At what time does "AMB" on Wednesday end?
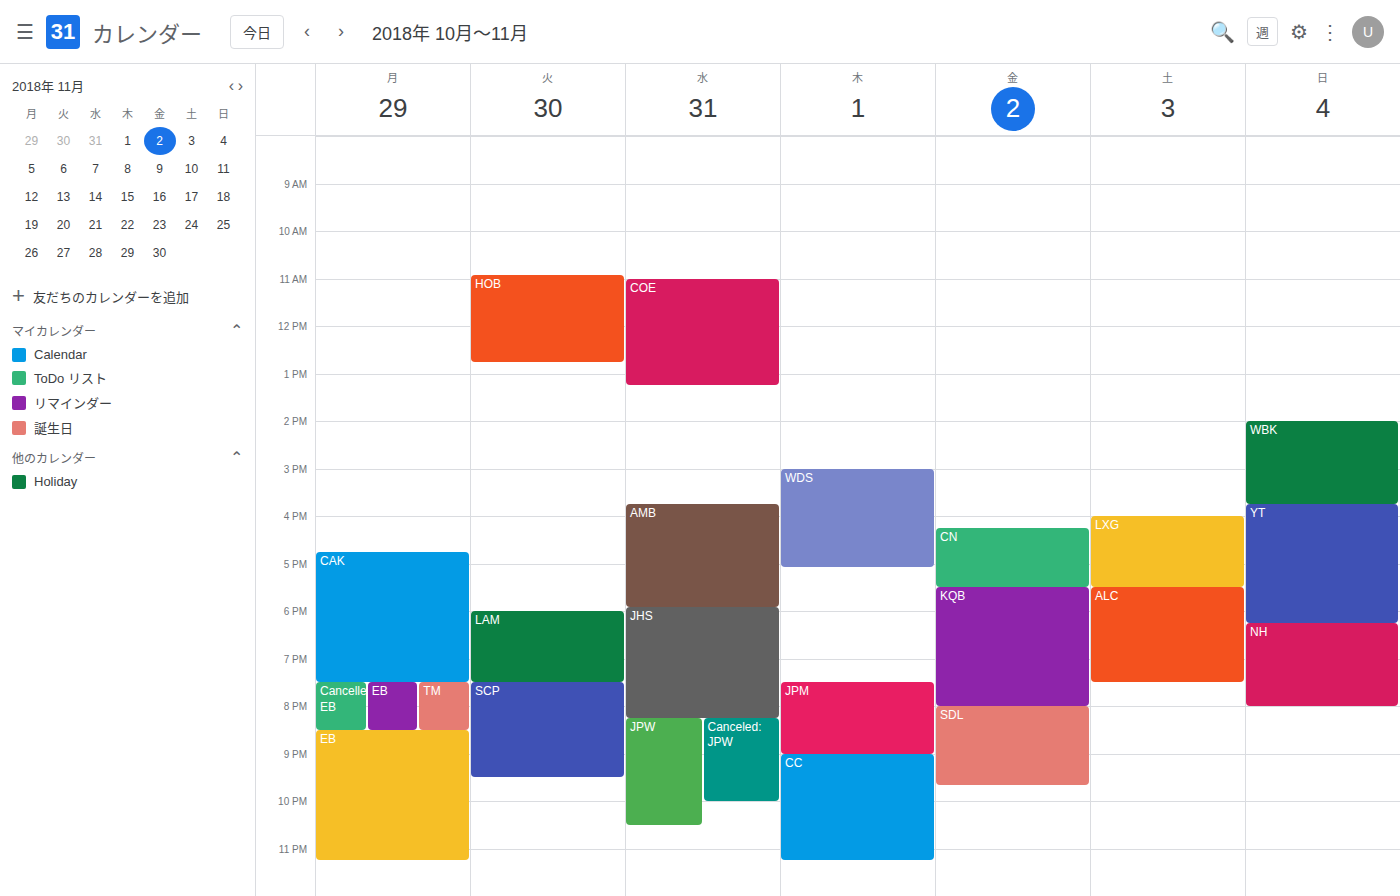
5:55 PM